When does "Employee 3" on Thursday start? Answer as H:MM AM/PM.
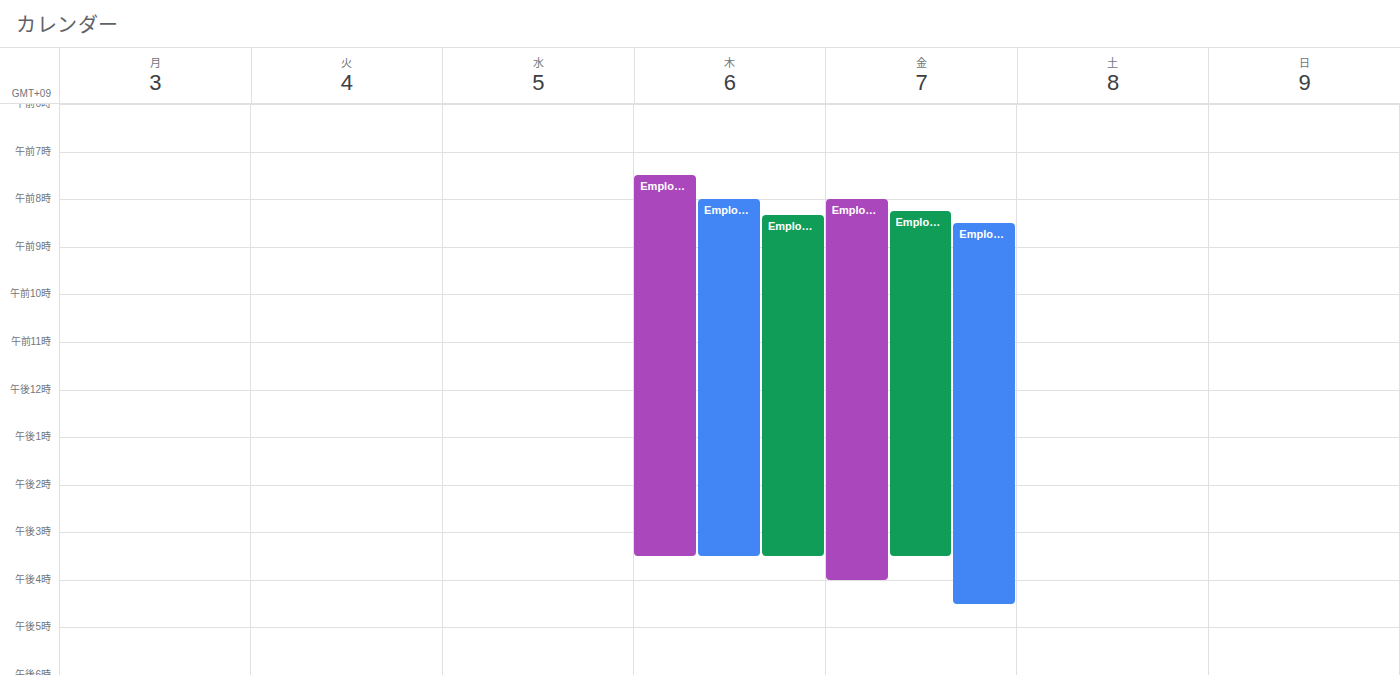
8:20 AM